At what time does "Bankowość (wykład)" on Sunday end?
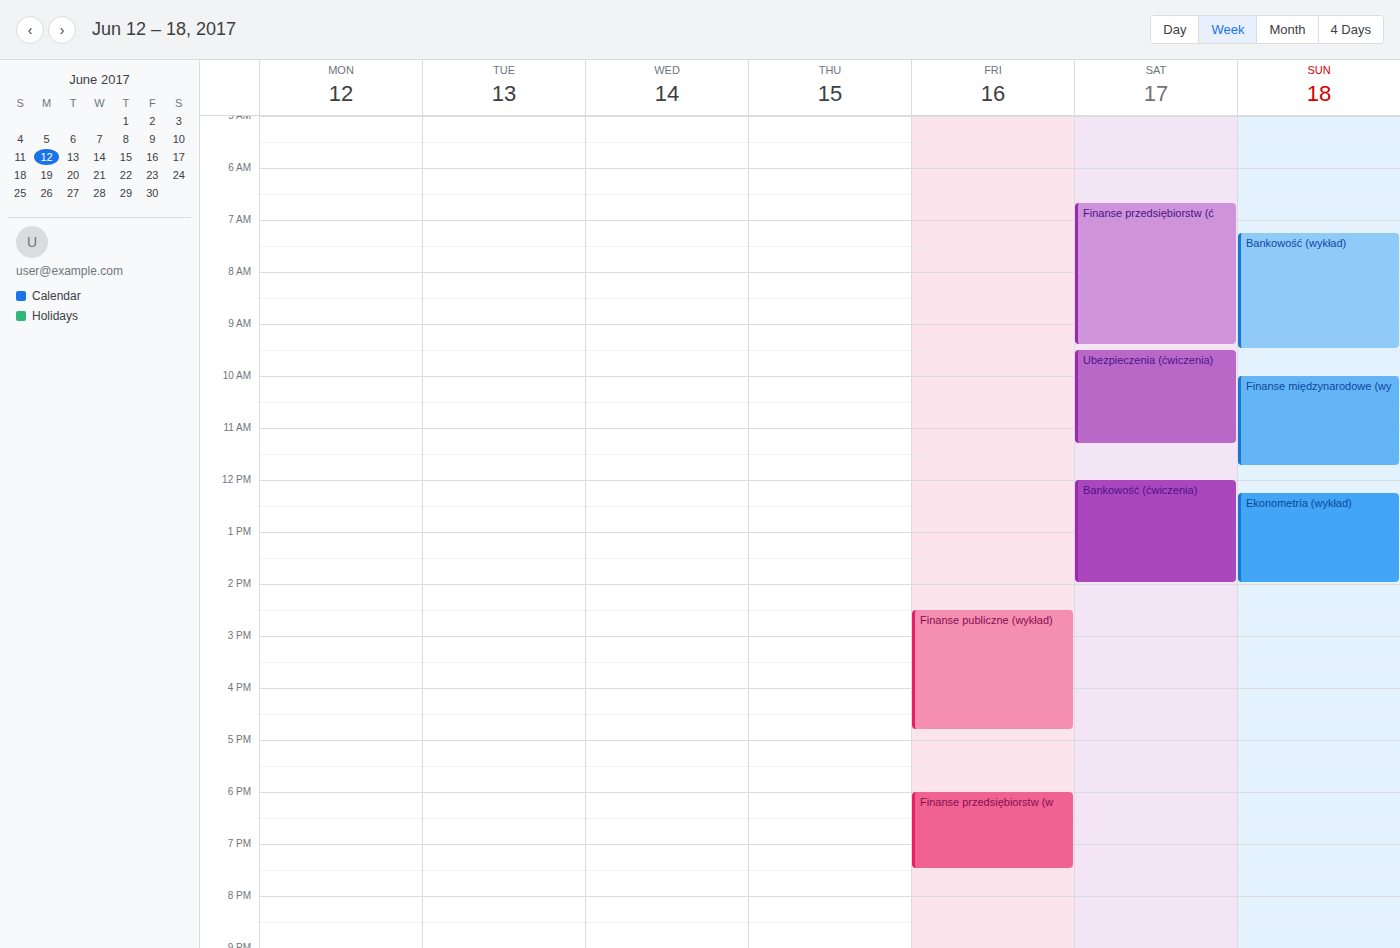
9:30 AM